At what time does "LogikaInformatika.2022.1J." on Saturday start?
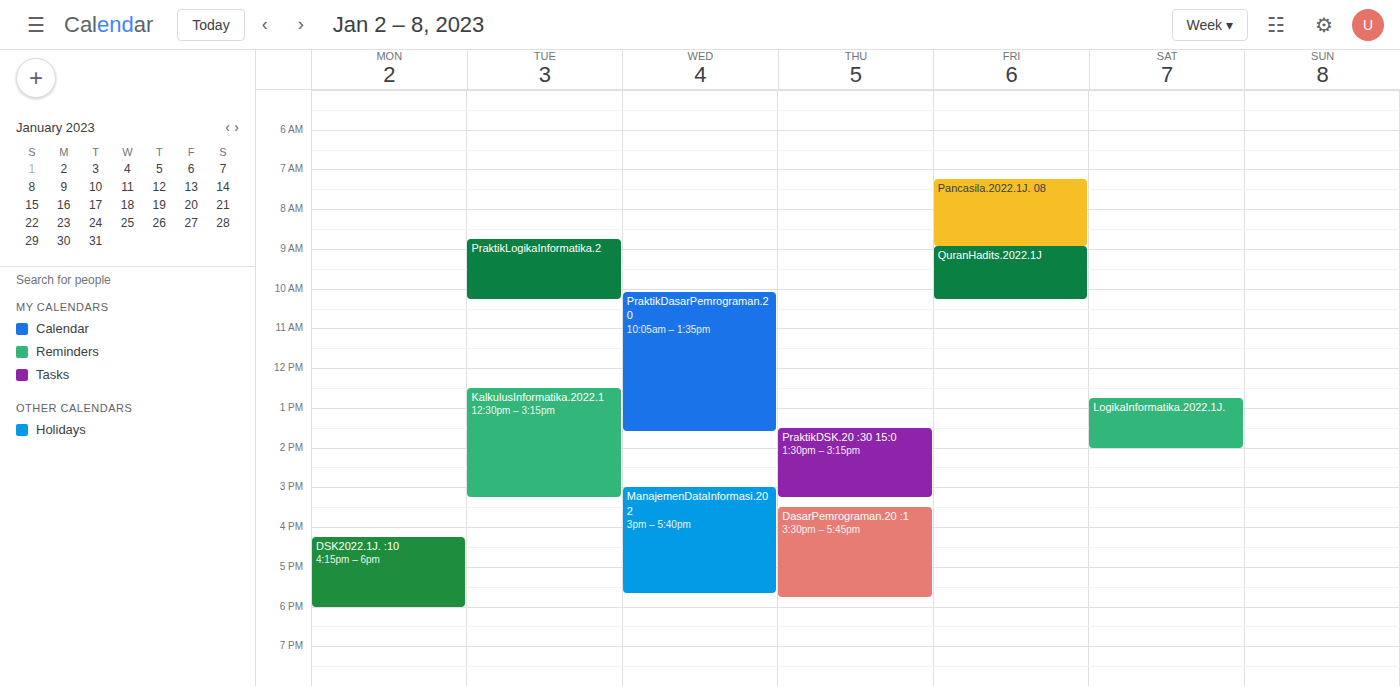
12:45 PM